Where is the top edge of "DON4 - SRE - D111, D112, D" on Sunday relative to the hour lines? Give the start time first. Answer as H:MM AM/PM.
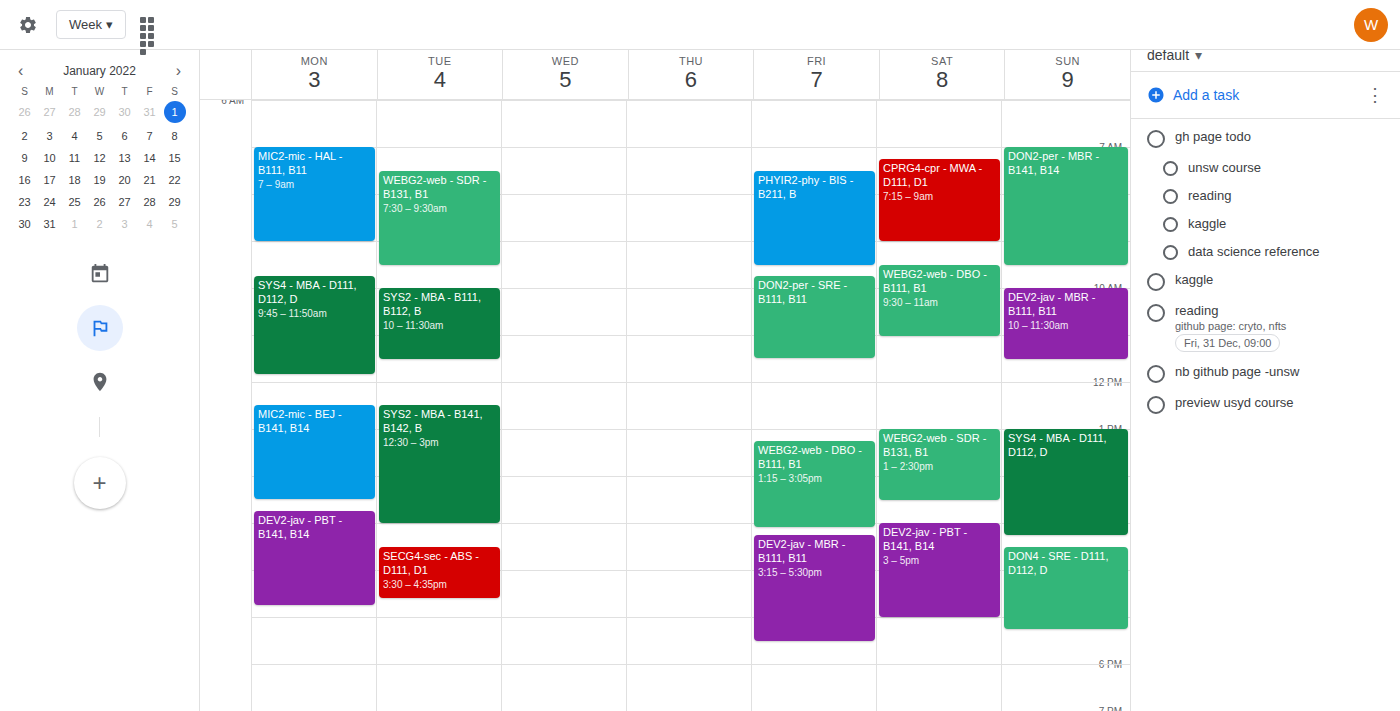
3:30 PM -- halfway between the 3 PM and 4 PM lines.